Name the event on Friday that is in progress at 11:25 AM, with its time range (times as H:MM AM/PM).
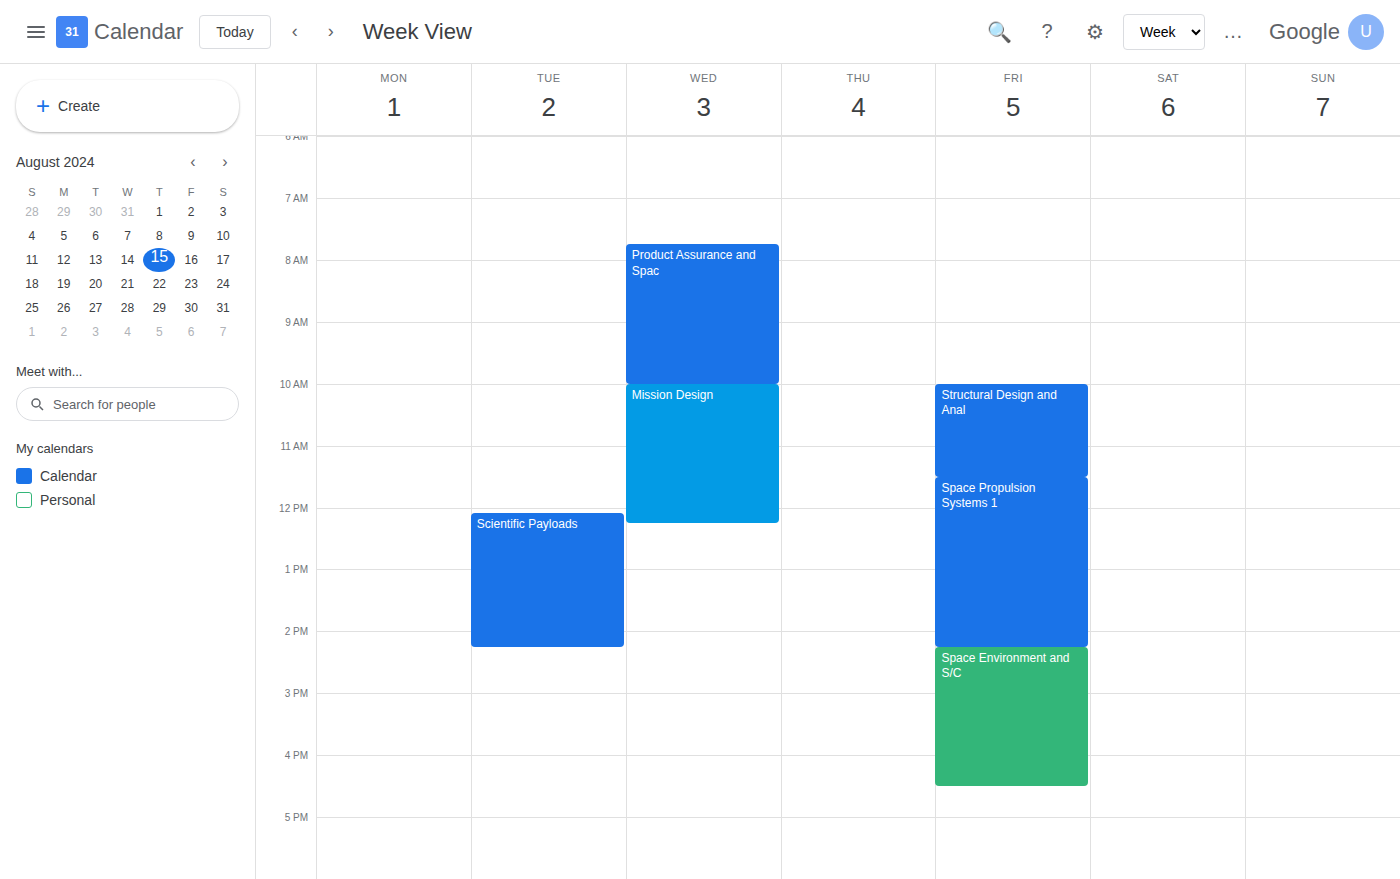
"Structural Design and Anal", 10:00 AM to 11:30 AM